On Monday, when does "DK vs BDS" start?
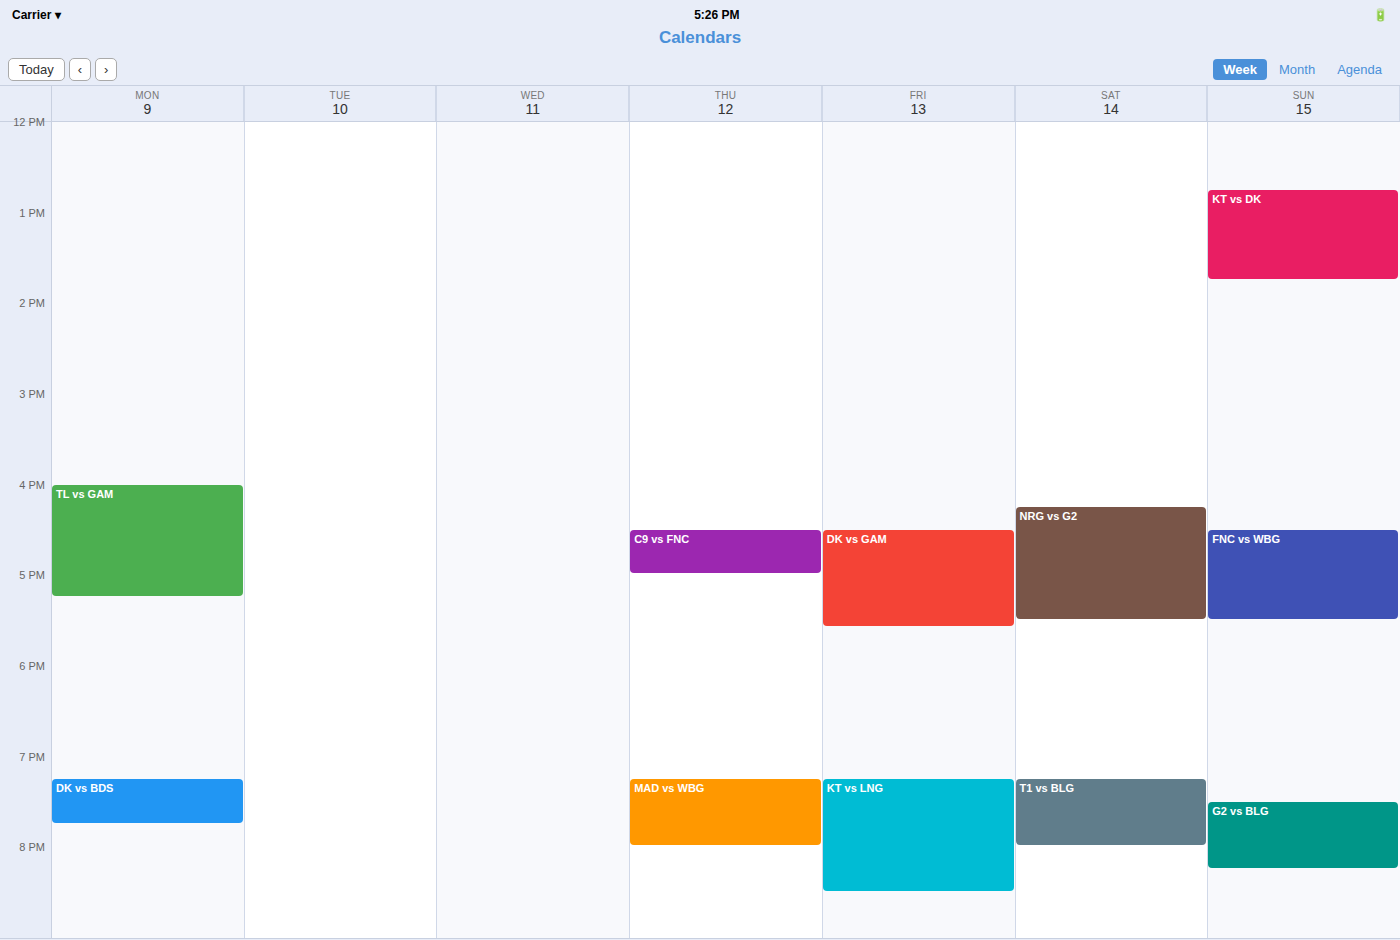
7:15 PM